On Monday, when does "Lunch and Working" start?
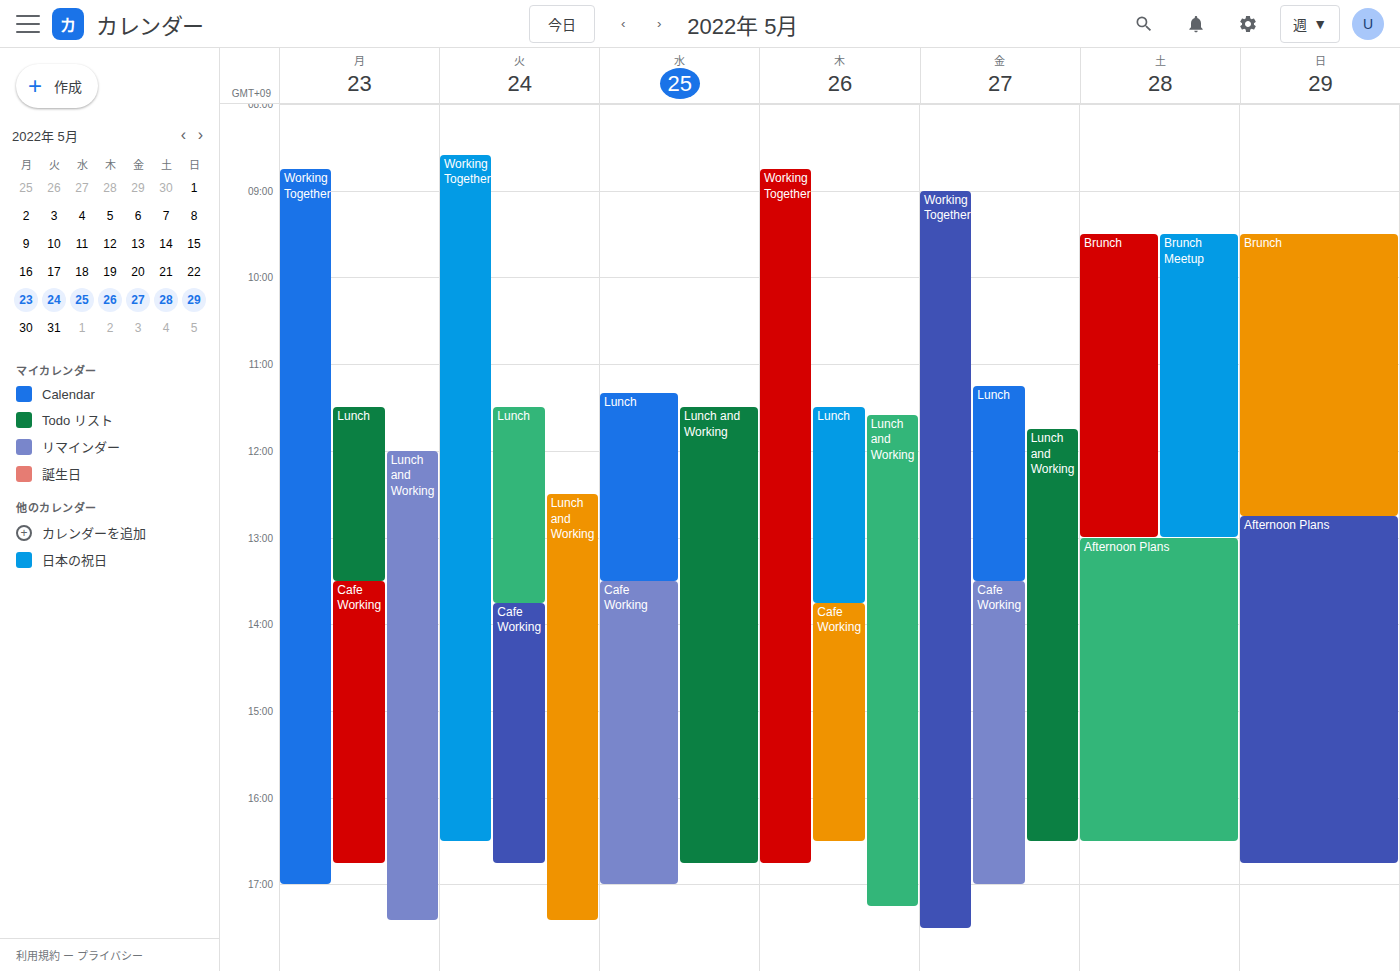
12:00 PM